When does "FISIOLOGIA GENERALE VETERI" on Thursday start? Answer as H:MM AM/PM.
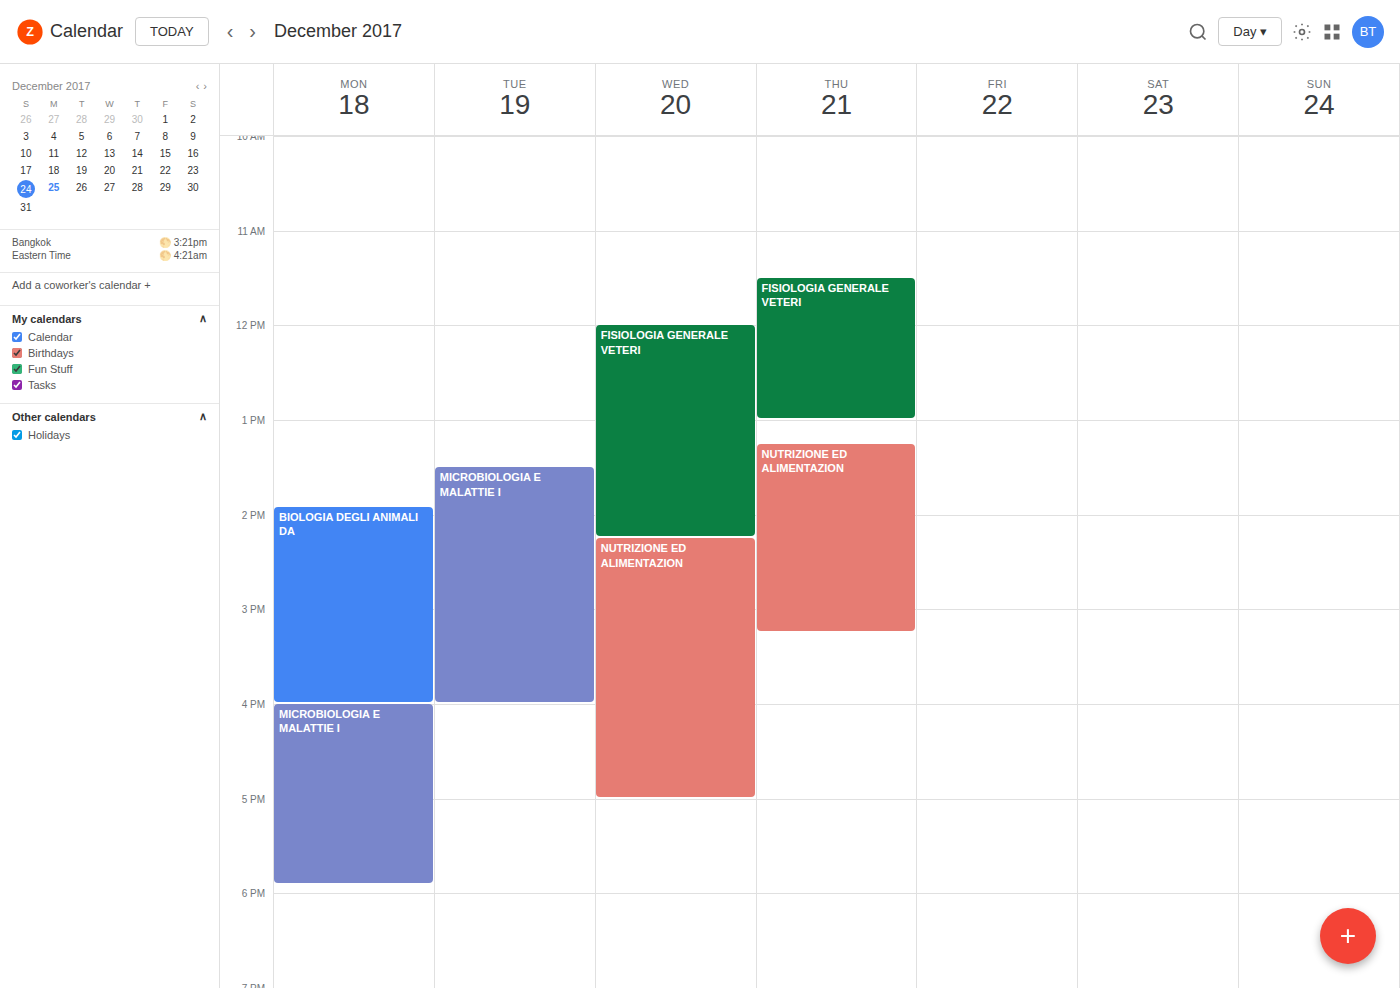
11:30 AM